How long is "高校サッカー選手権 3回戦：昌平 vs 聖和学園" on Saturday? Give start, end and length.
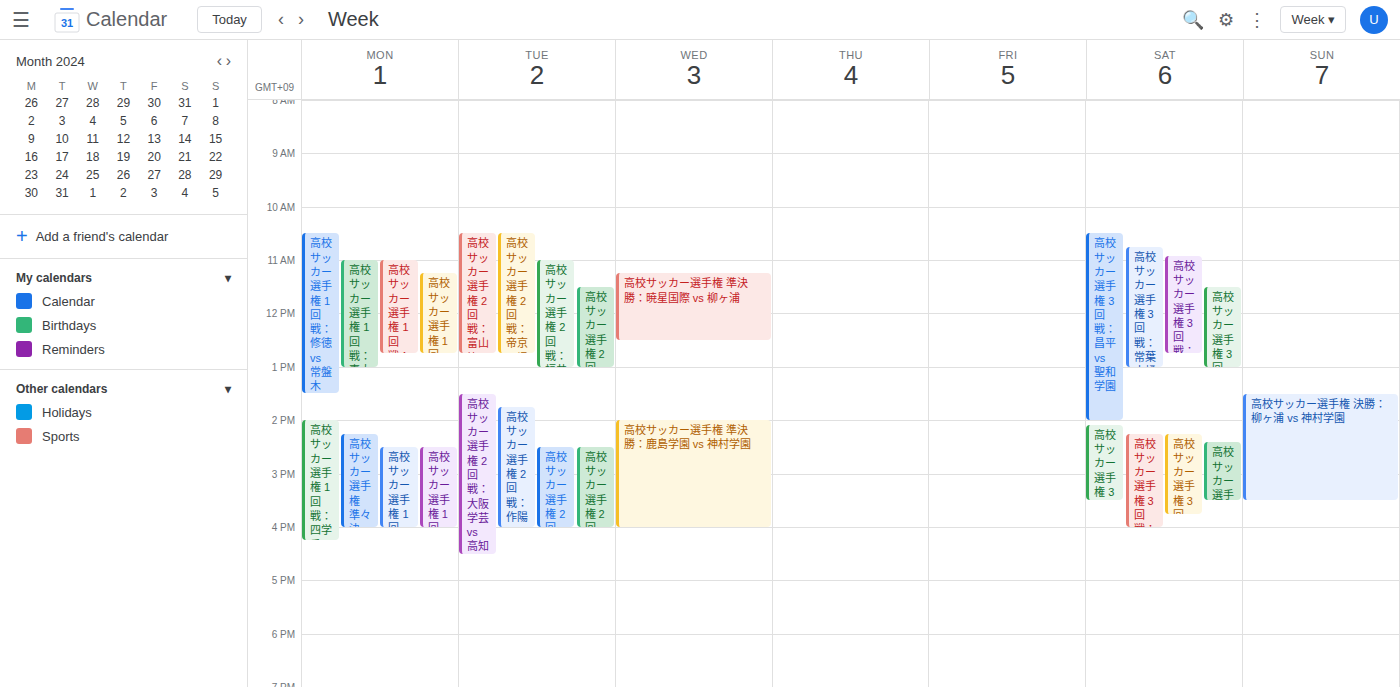
10:30 to 14:00, 3 hours 30 minutes